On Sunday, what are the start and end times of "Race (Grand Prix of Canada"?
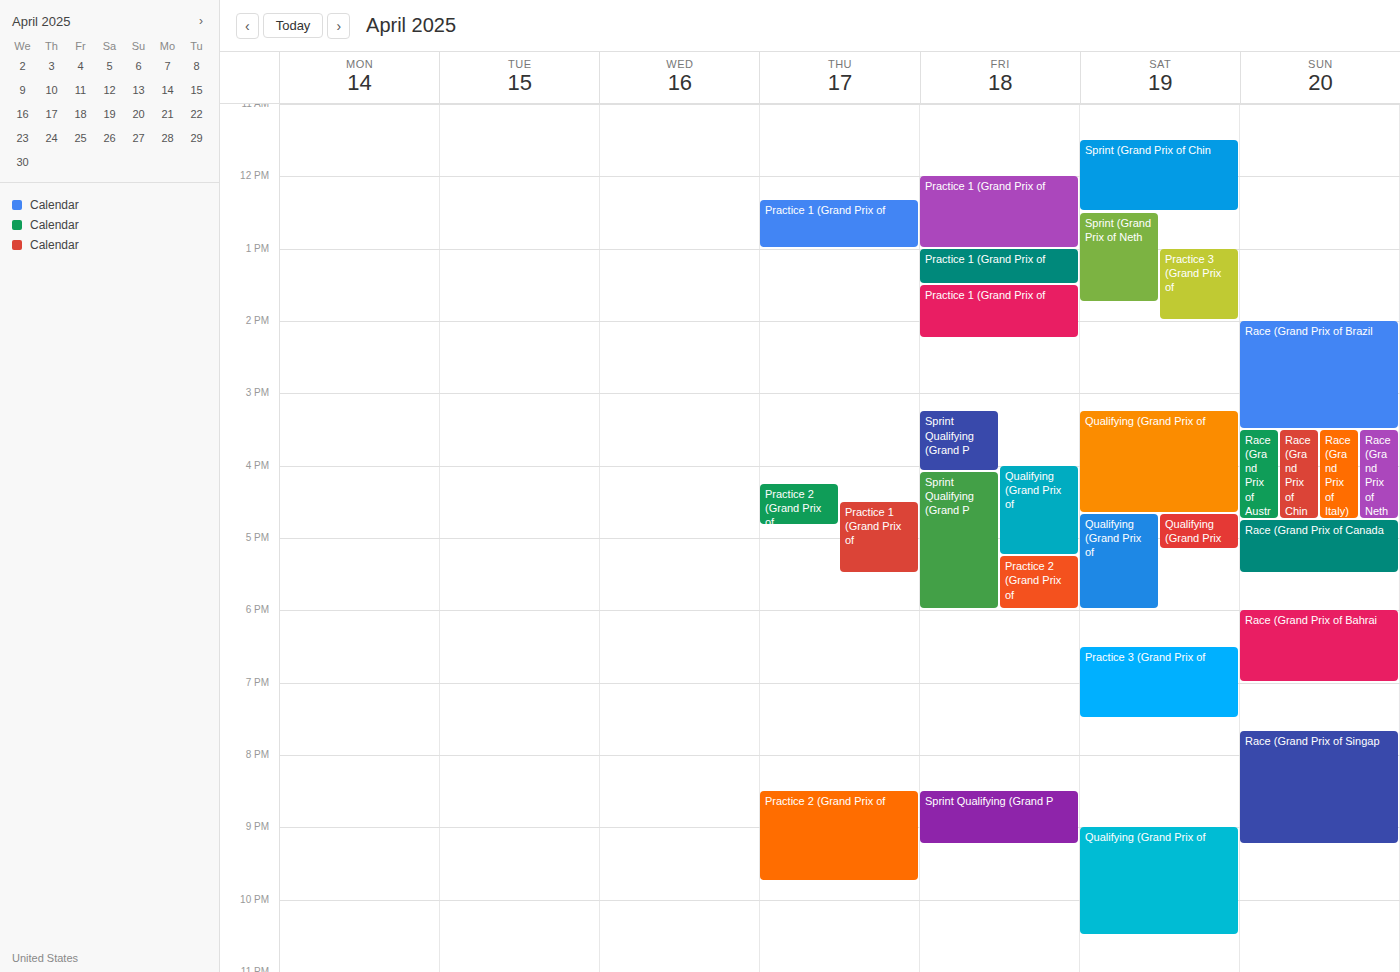
4:45 PM to 5:30 PM